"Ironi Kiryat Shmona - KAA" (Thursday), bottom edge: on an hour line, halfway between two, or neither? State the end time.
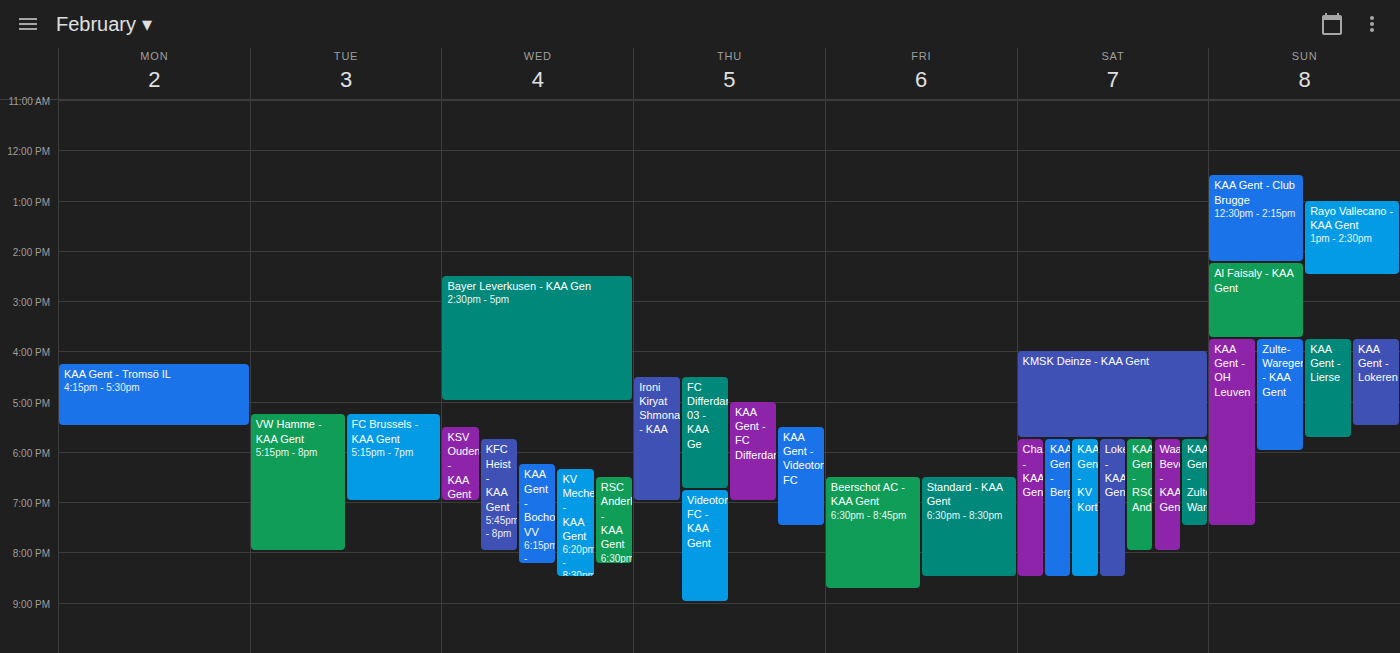
7:00 PM -- exactly on the 7 PM line.